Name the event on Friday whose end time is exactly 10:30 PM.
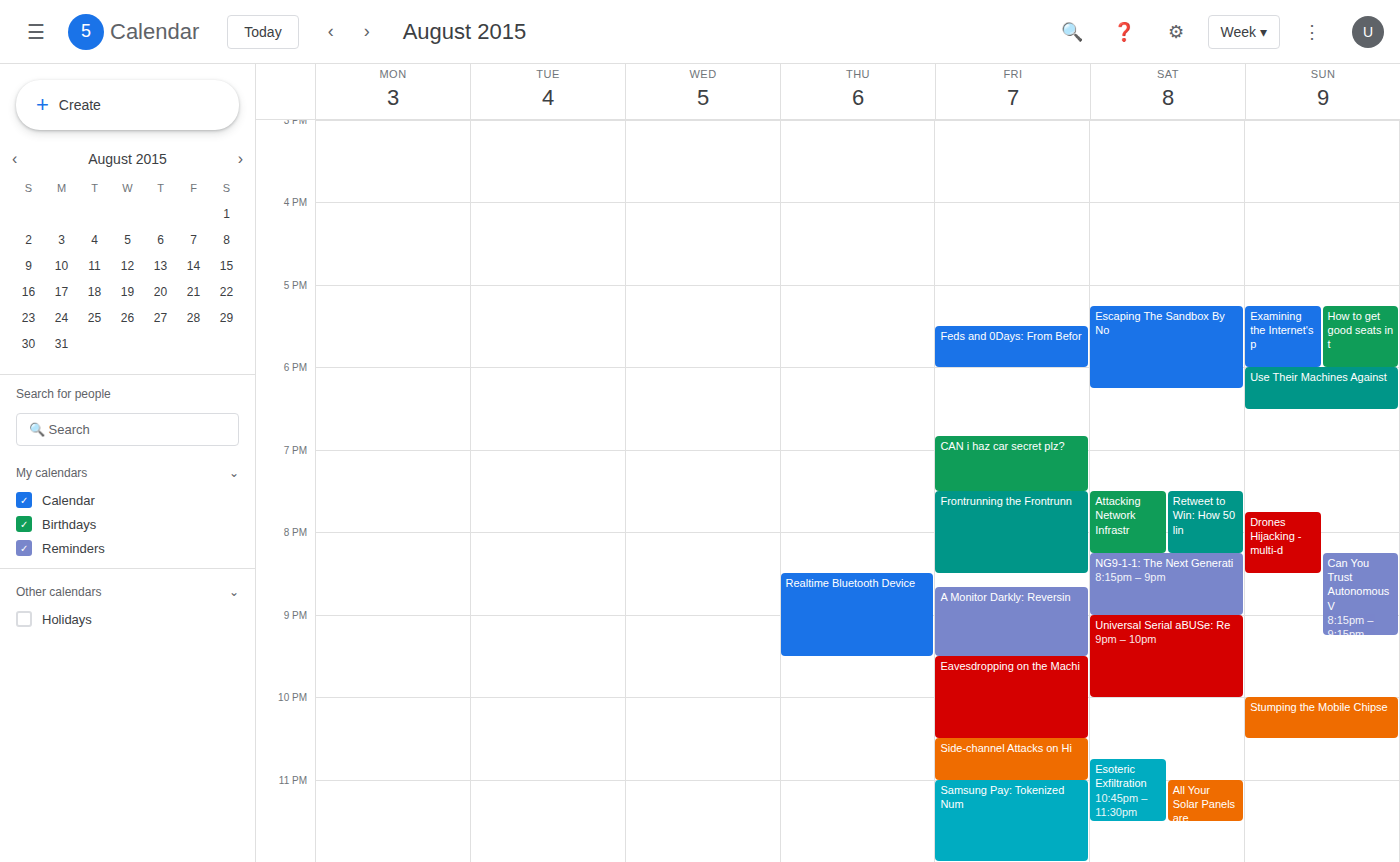
"Eavesdropping on the Machi"